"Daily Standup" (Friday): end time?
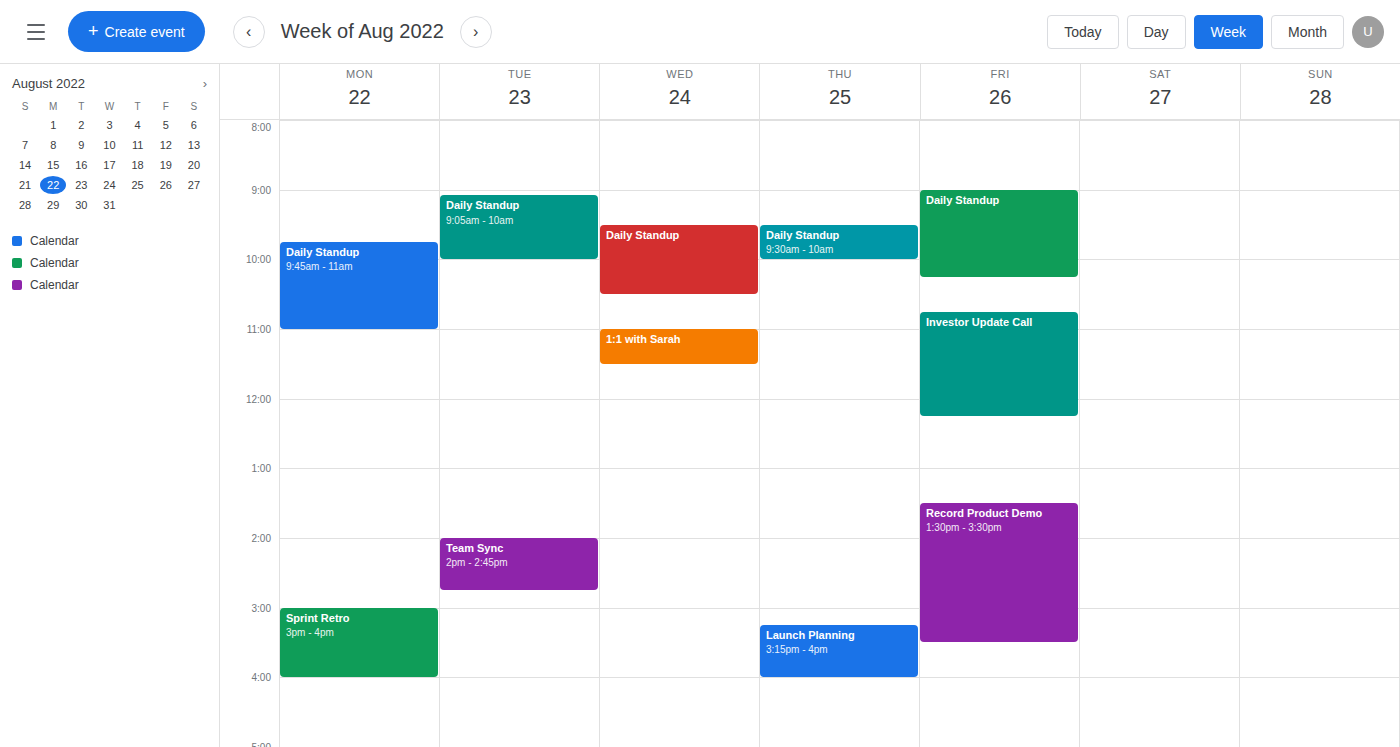
10:15 AM